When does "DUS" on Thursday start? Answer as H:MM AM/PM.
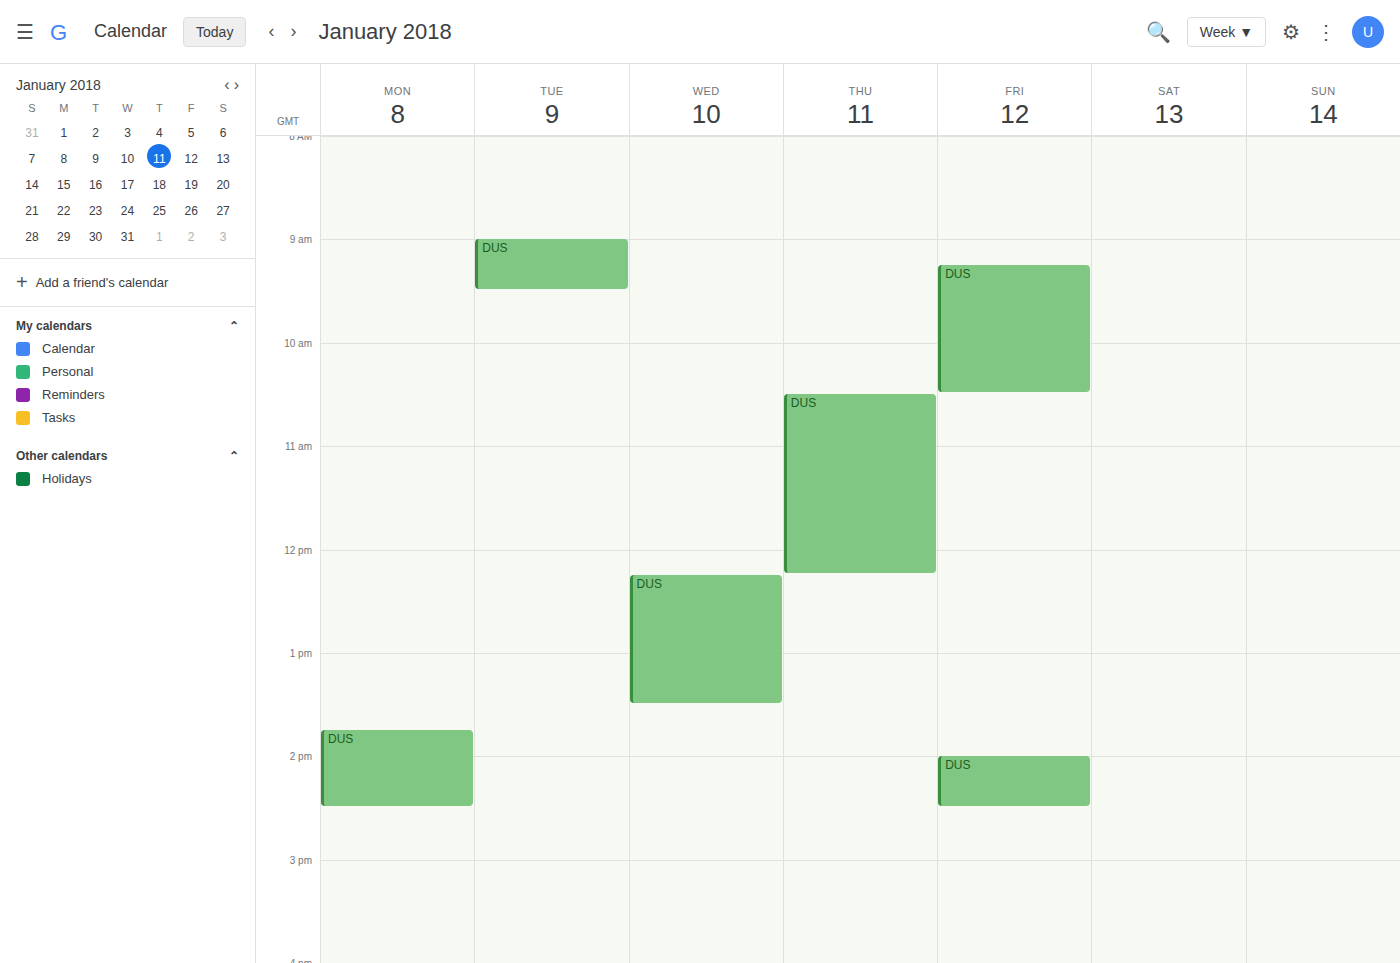
10:30 AM